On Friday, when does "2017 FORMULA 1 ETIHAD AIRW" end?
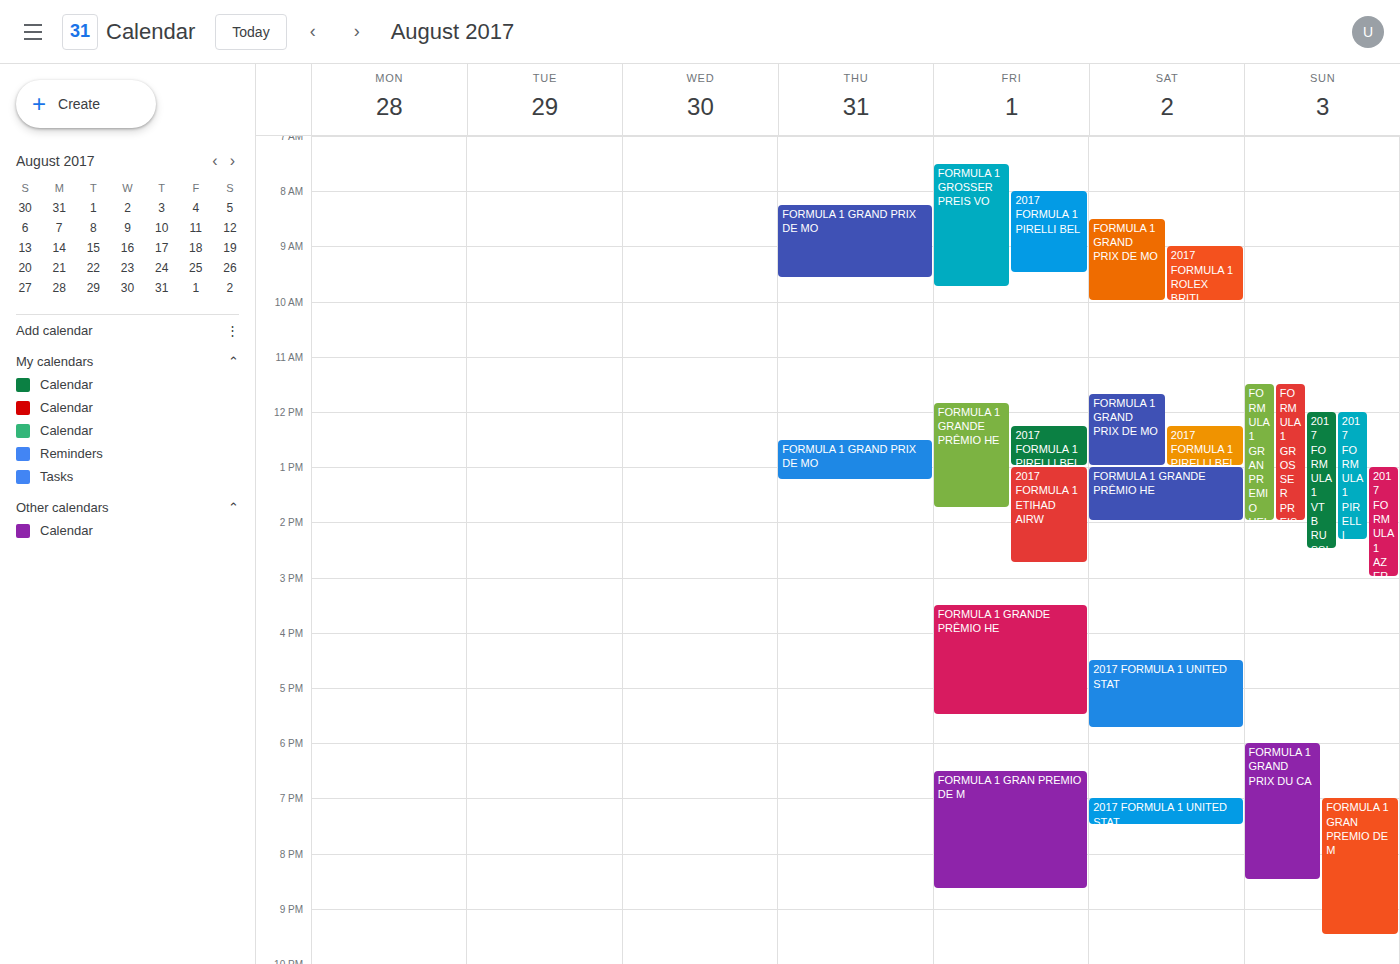
2:45 PM